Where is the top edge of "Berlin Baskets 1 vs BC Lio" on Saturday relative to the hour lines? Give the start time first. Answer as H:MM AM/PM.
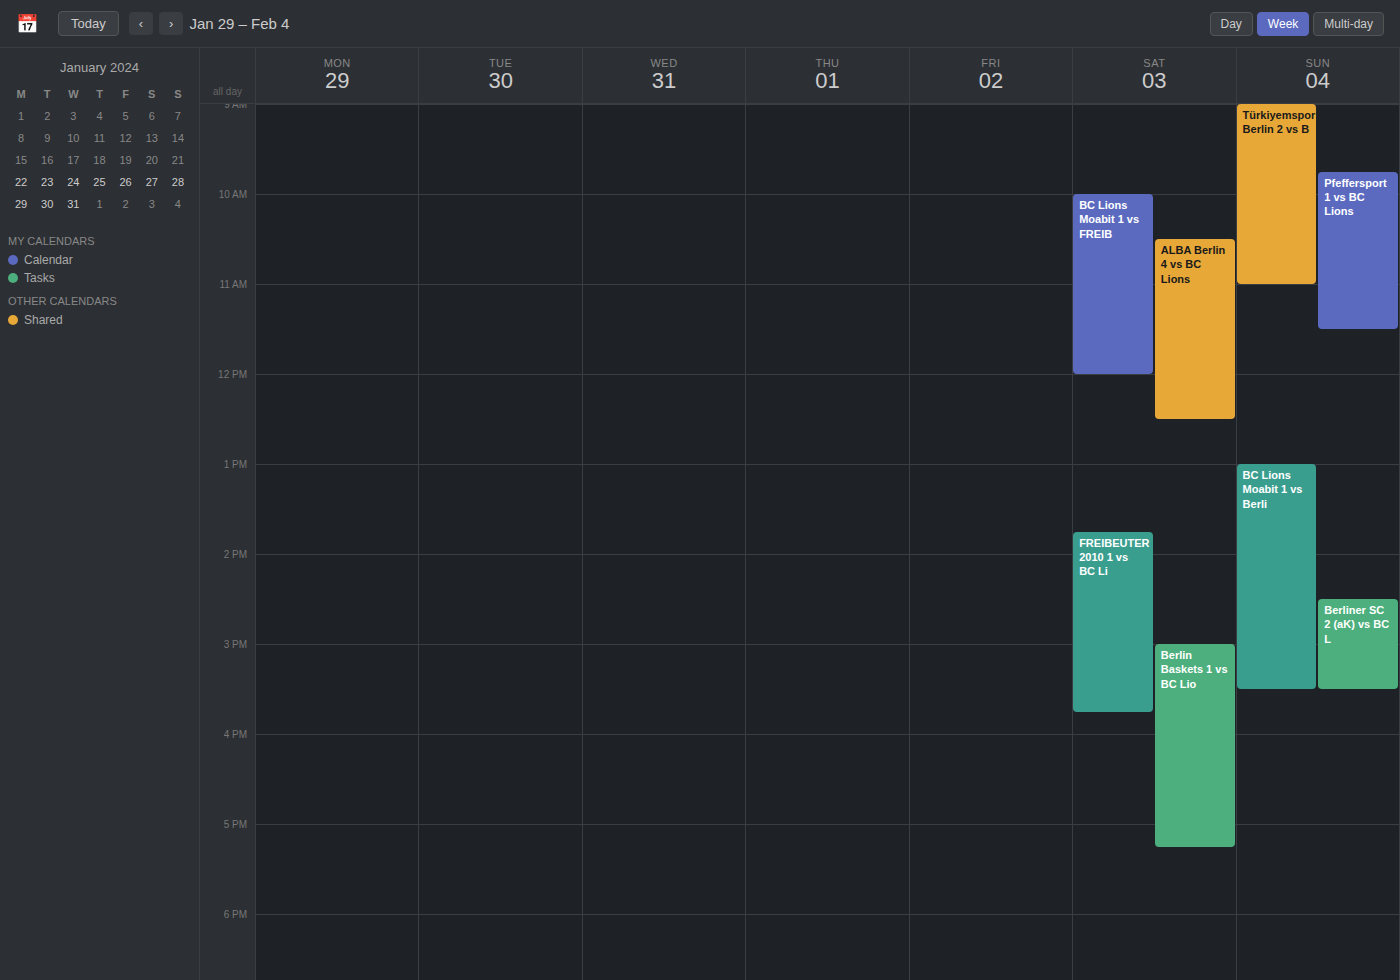
3:00 PM -- exactly on the 3 PM line.